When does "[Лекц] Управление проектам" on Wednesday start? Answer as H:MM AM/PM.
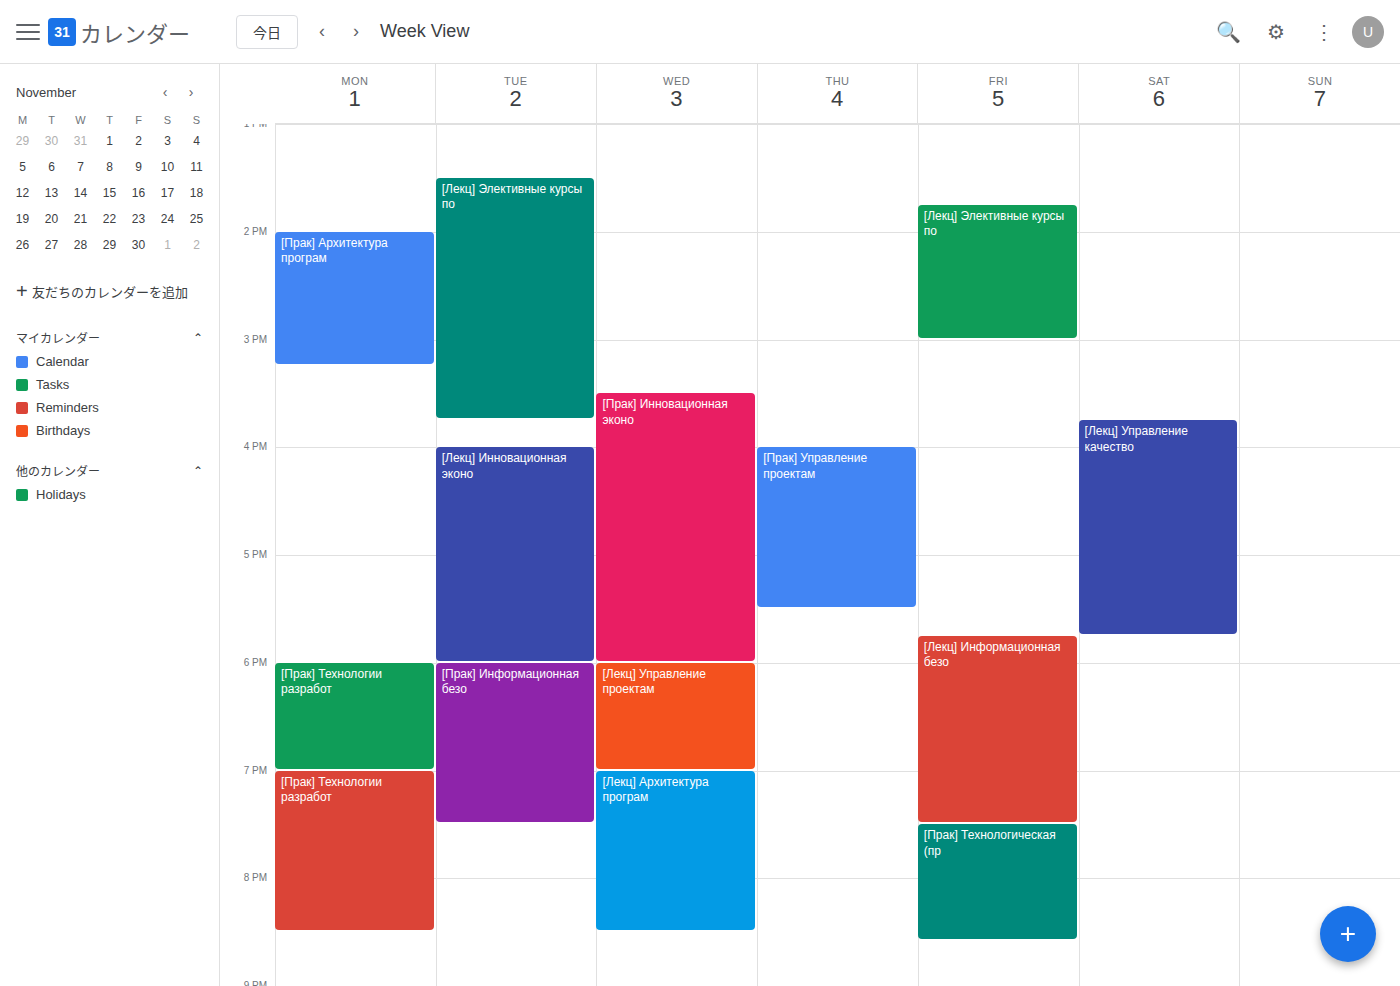
6:00 PM